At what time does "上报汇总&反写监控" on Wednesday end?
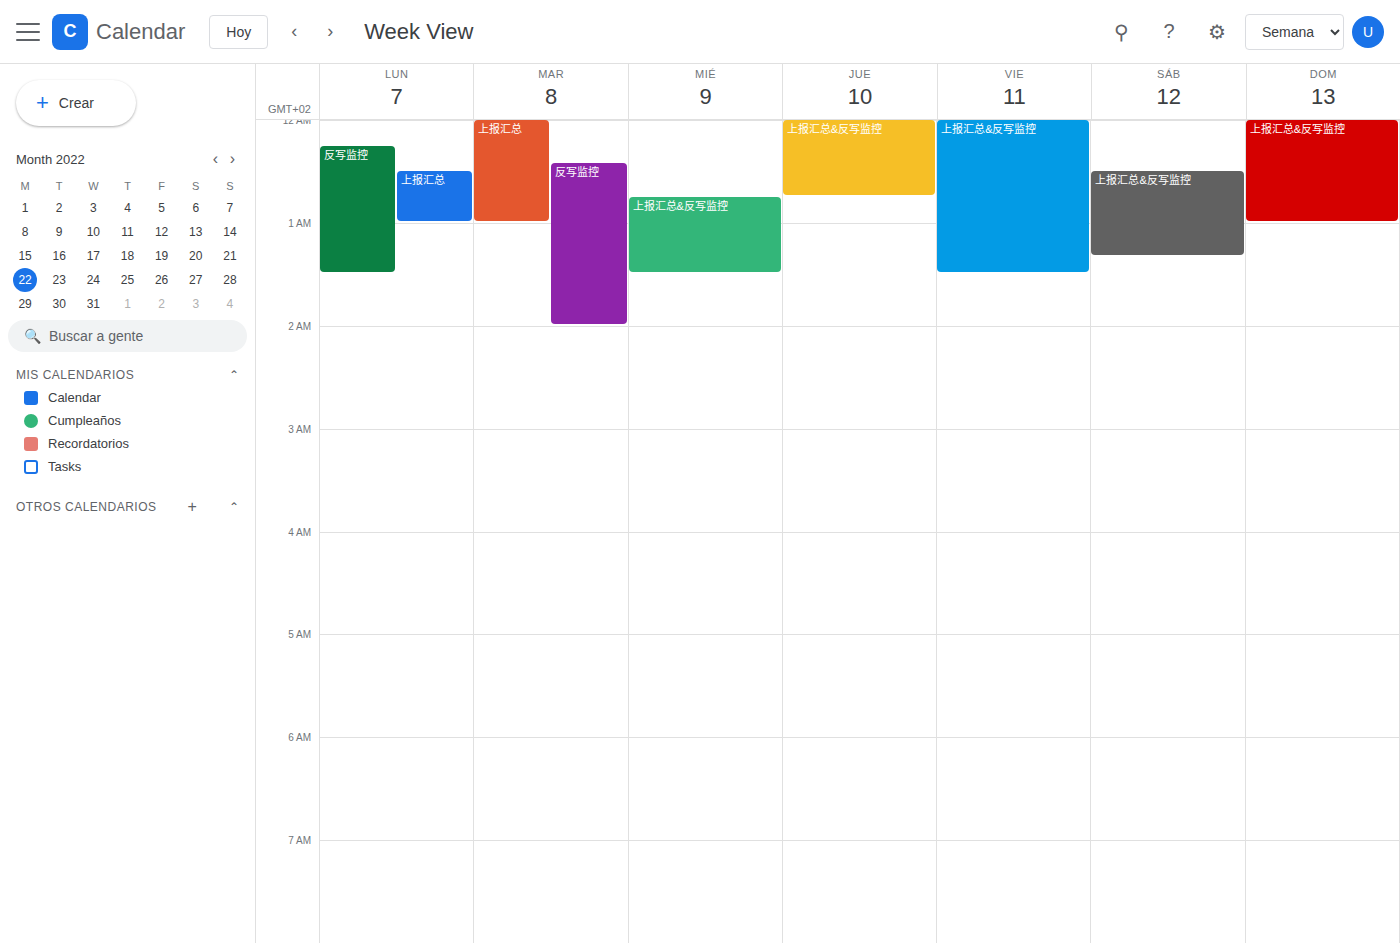
1:30 AM